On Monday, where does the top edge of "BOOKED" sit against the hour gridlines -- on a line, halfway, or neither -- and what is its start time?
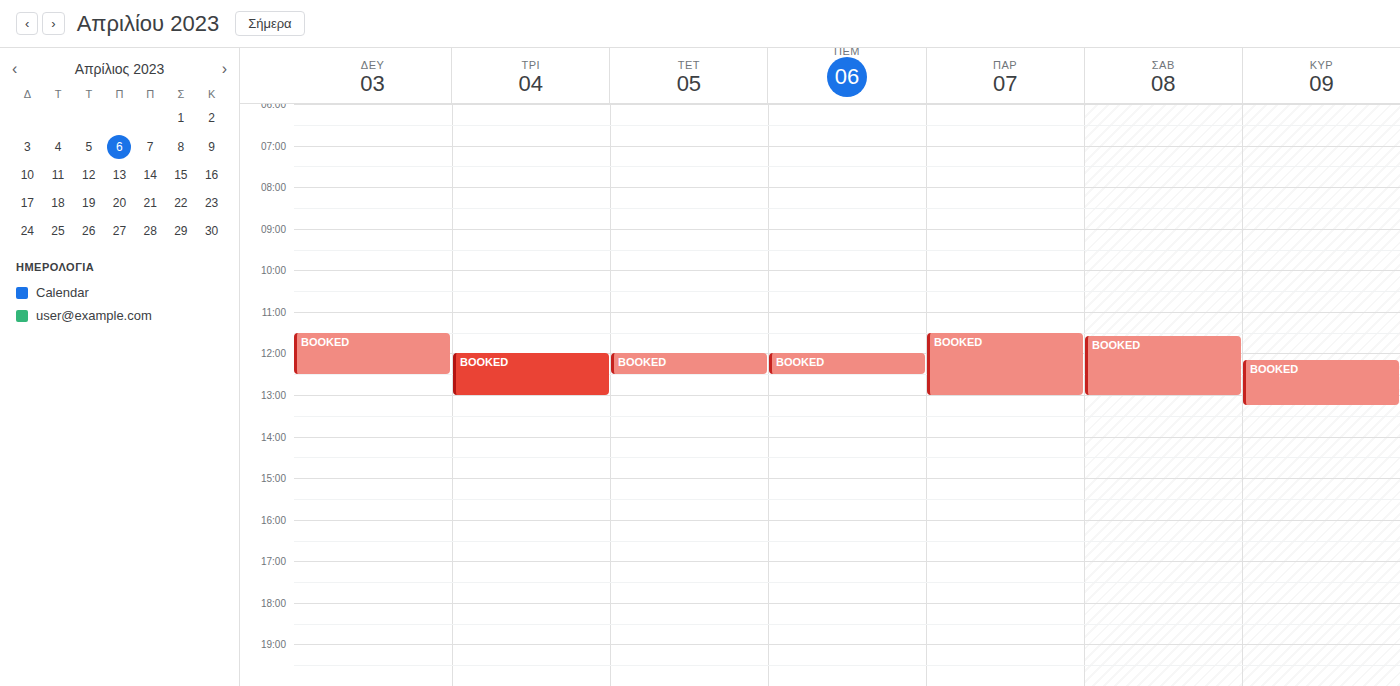
11:30 AM -- halfway between the 11 AM and 12 PM lines.